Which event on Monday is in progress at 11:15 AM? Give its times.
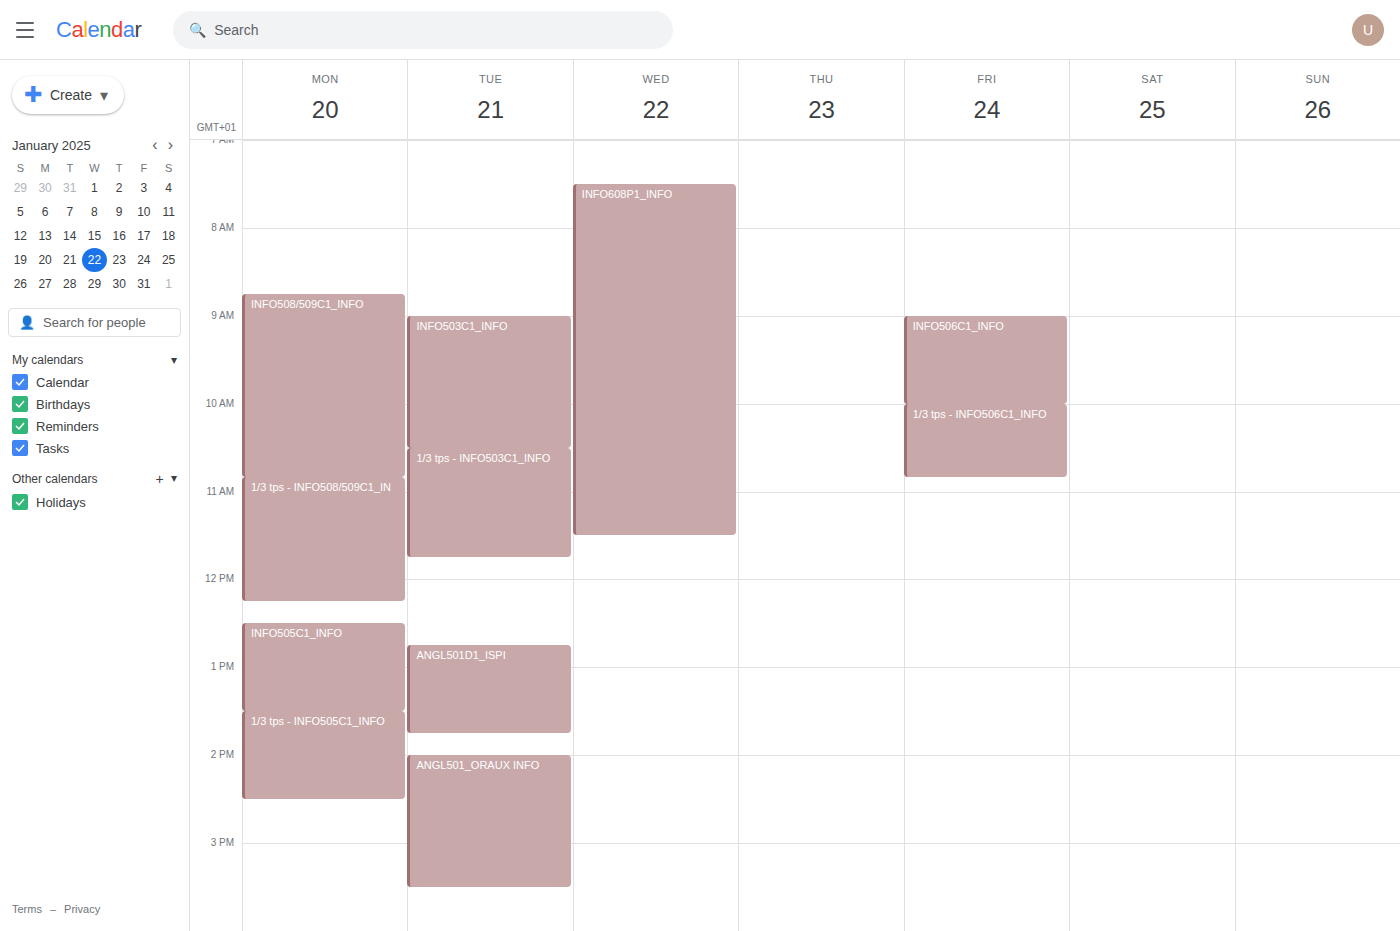
"1/3 tps - INFO508/509C1_IN", 10:50 AM to 12:15 PM